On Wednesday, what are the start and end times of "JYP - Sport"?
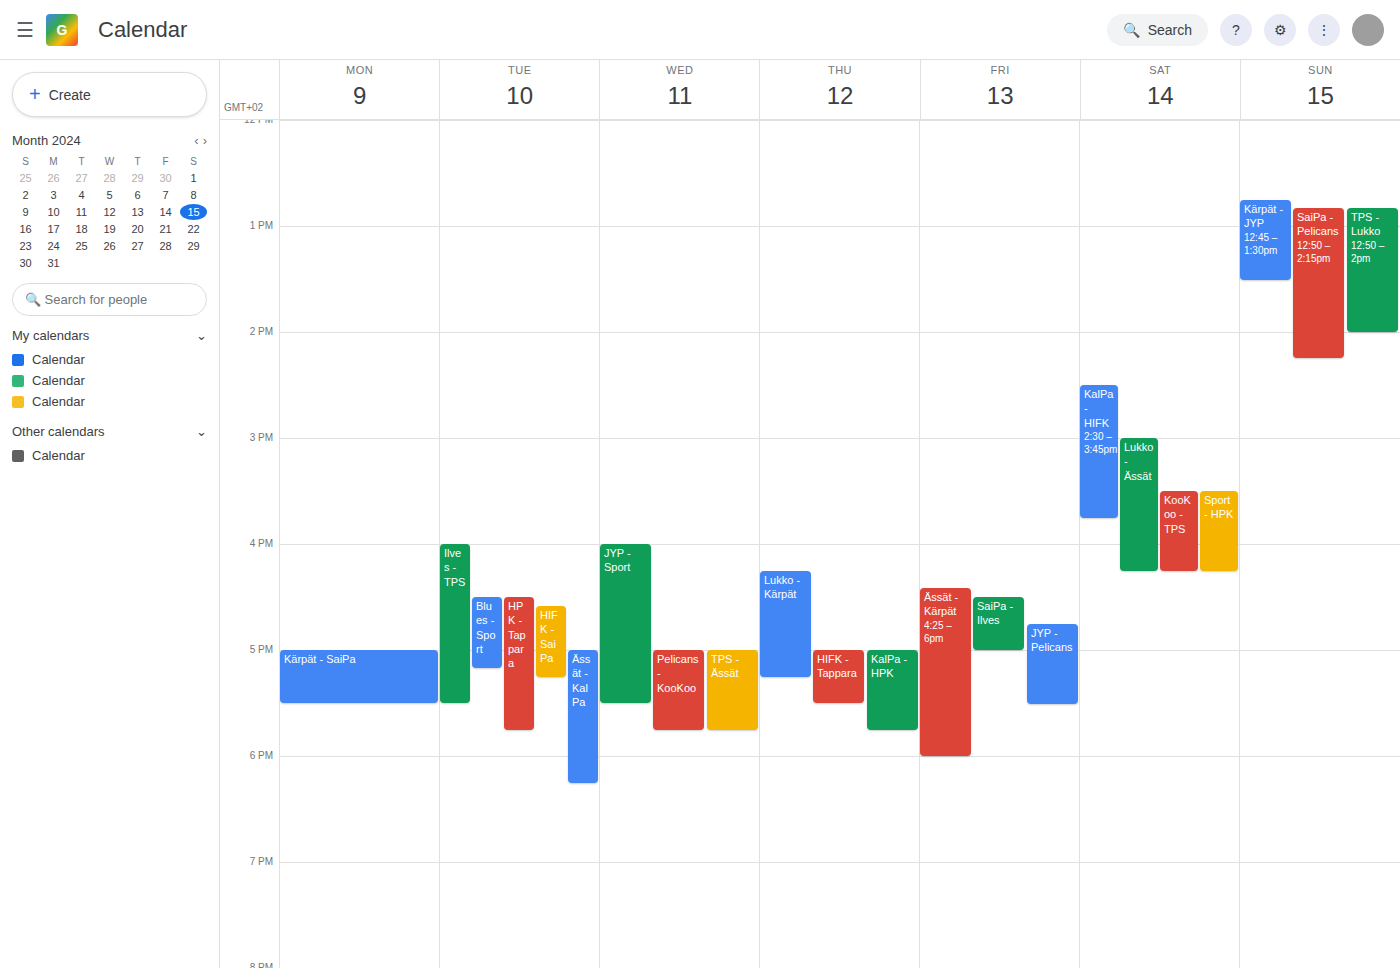
4:00 PM to 5:30 PM